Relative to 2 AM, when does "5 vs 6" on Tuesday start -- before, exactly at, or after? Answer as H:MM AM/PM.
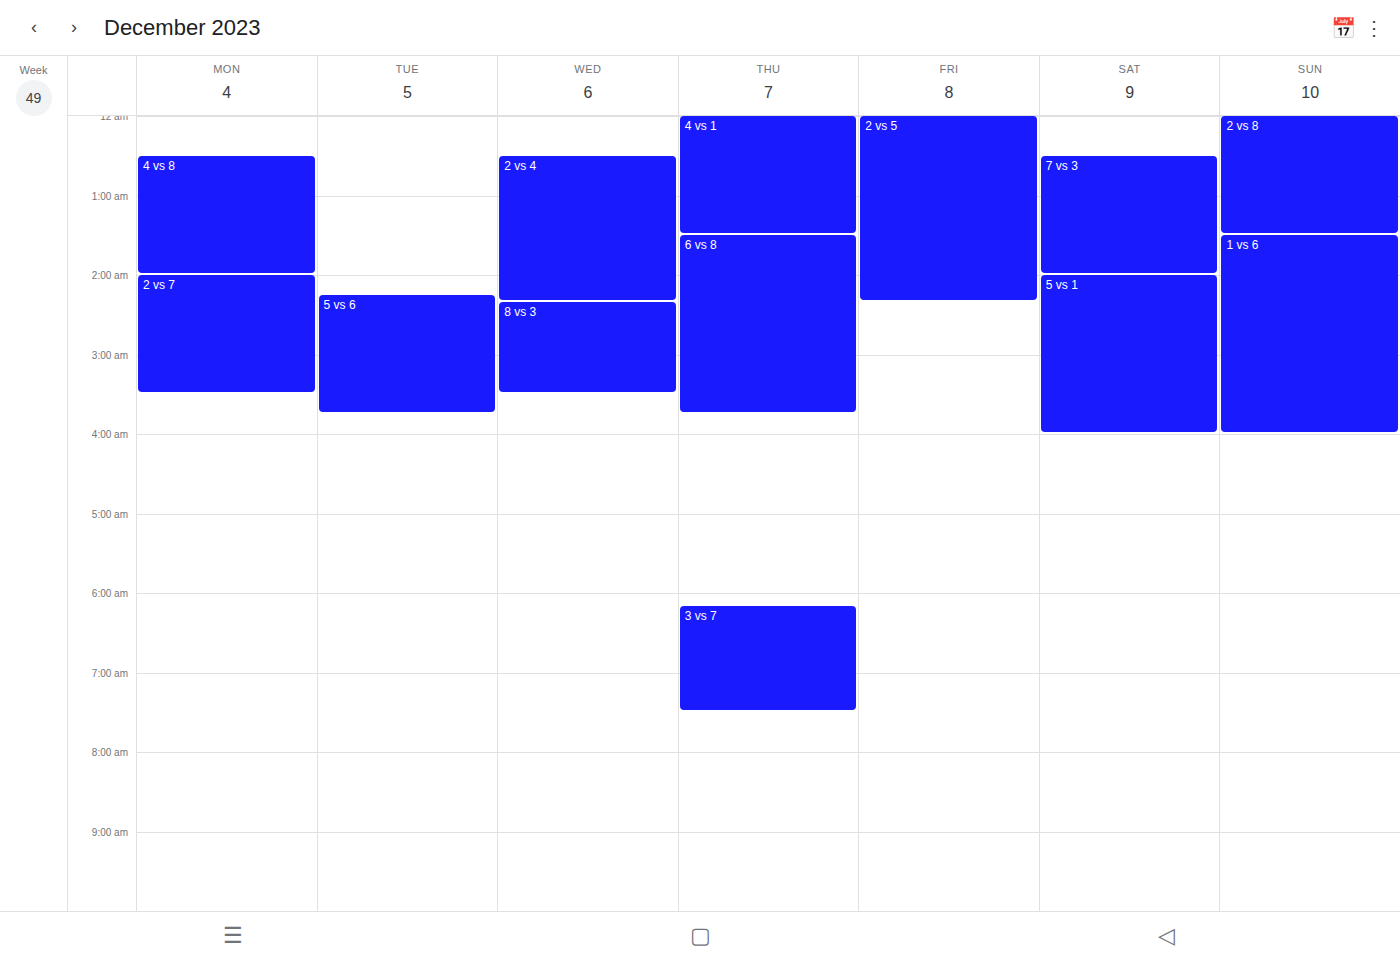
2:15 AM -- after 2 AM, 15 minutes below the 2 AM line.